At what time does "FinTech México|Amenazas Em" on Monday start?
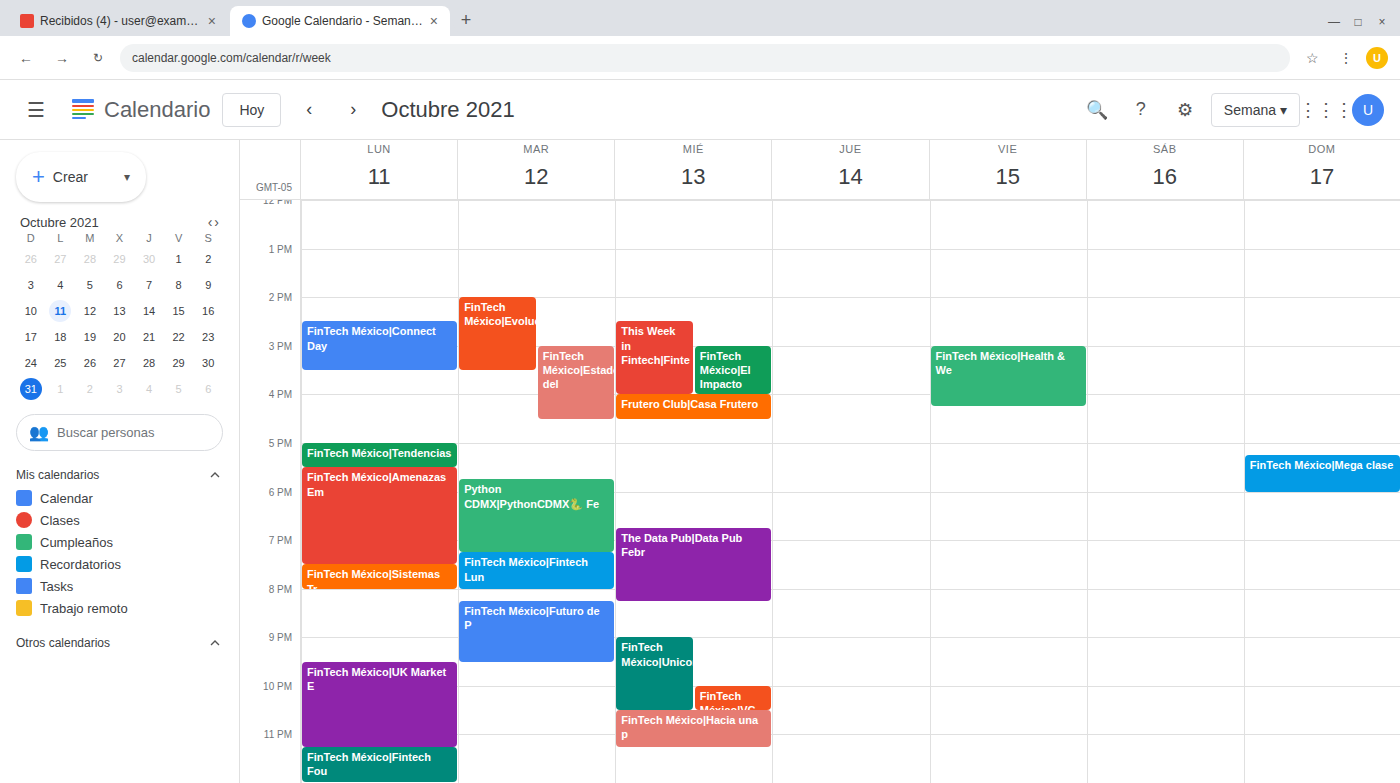
5:30 PM